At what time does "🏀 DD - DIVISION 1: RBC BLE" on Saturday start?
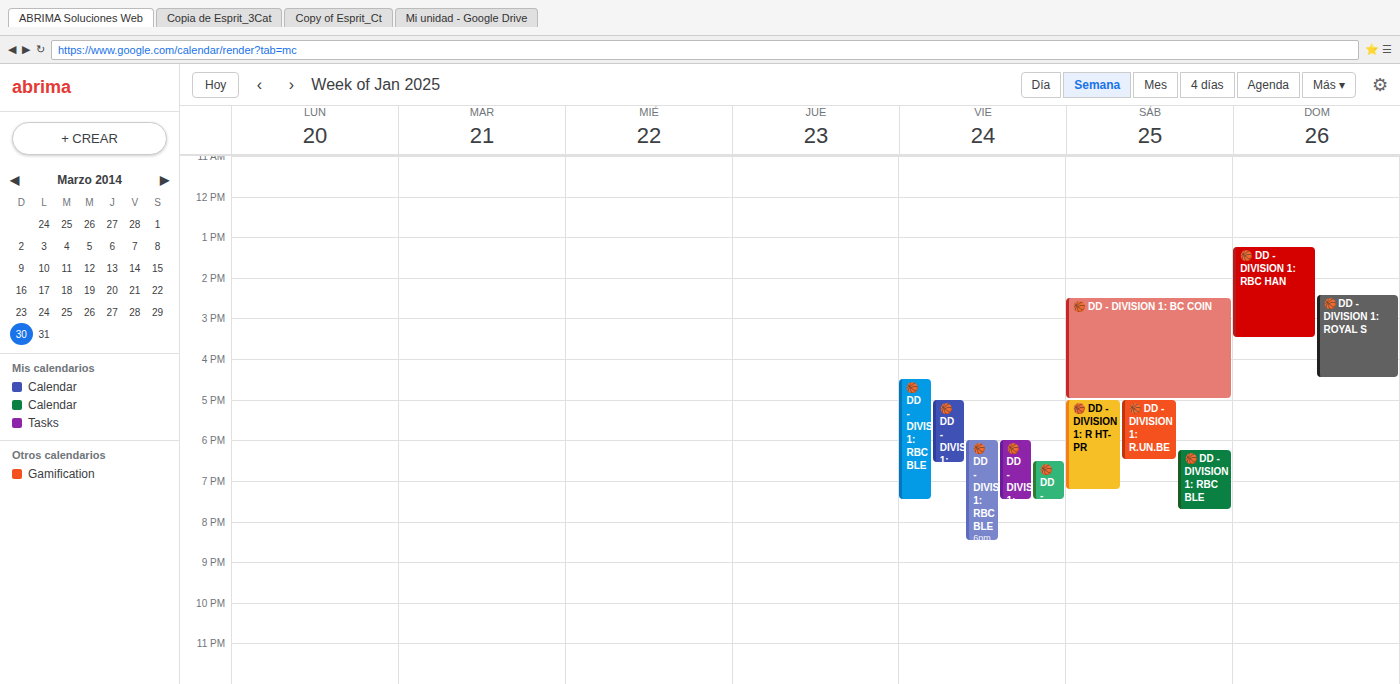
6:15 PM